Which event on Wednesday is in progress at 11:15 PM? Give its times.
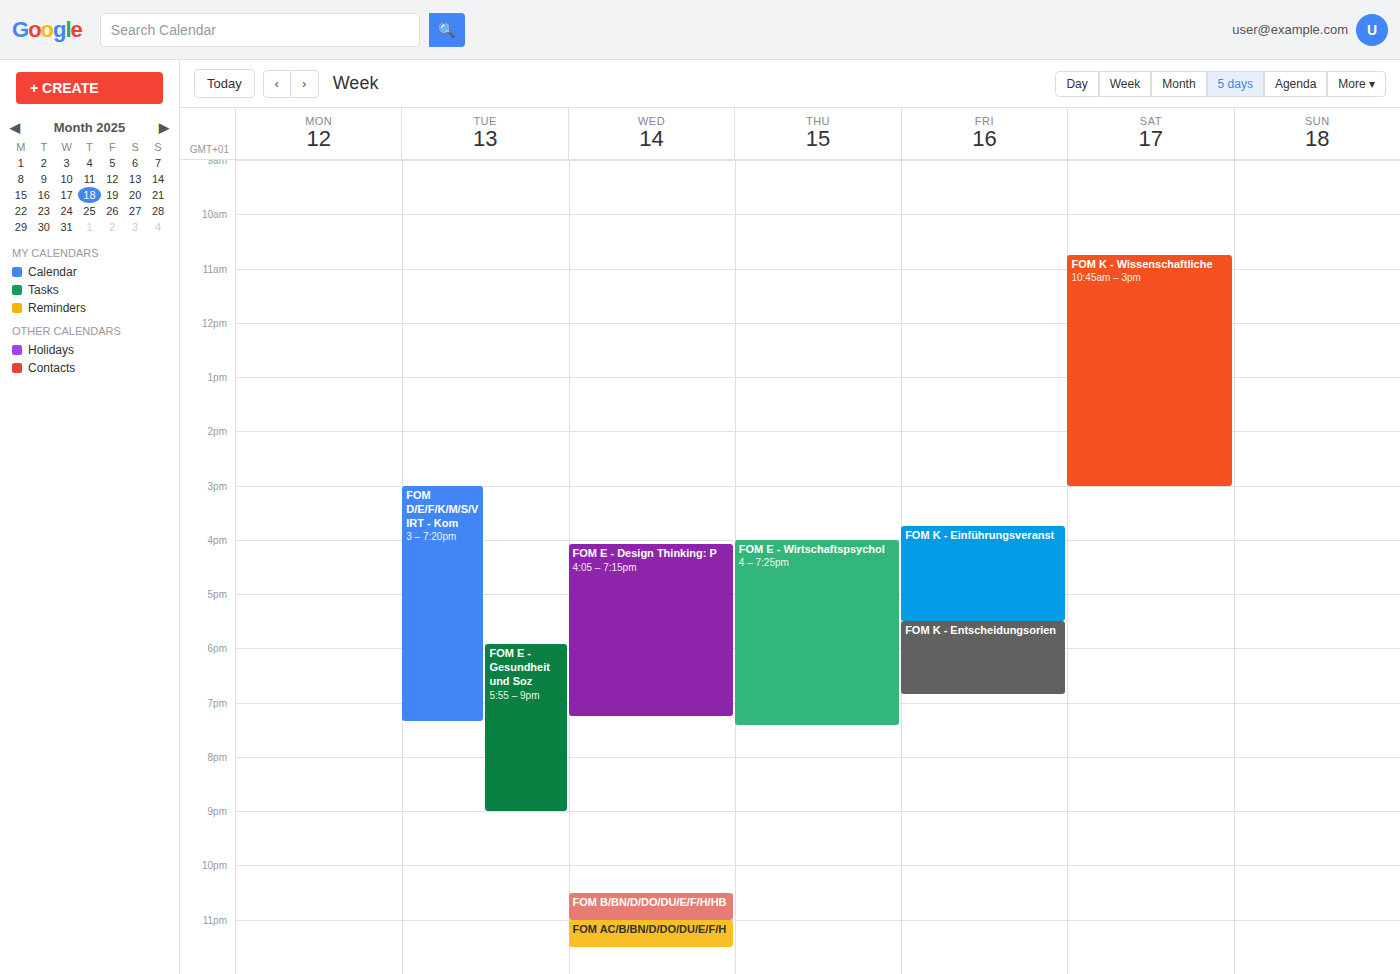
"FOM AC/B/BN/D/DO/DU/E/F/H", 11:00 PM to 11:30 PM